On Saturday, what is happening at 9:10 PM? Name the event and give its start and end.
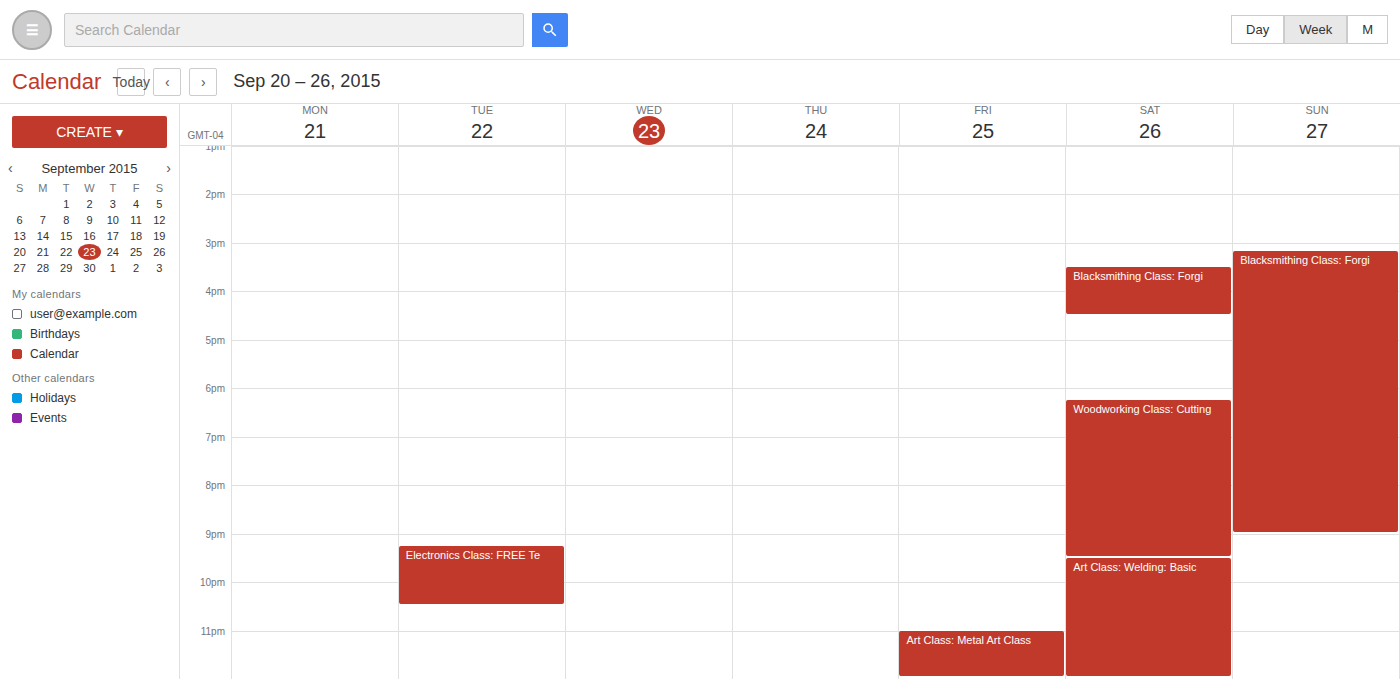
"Woodworking Class: Cutting", 6:15 PM to 9:30 PM